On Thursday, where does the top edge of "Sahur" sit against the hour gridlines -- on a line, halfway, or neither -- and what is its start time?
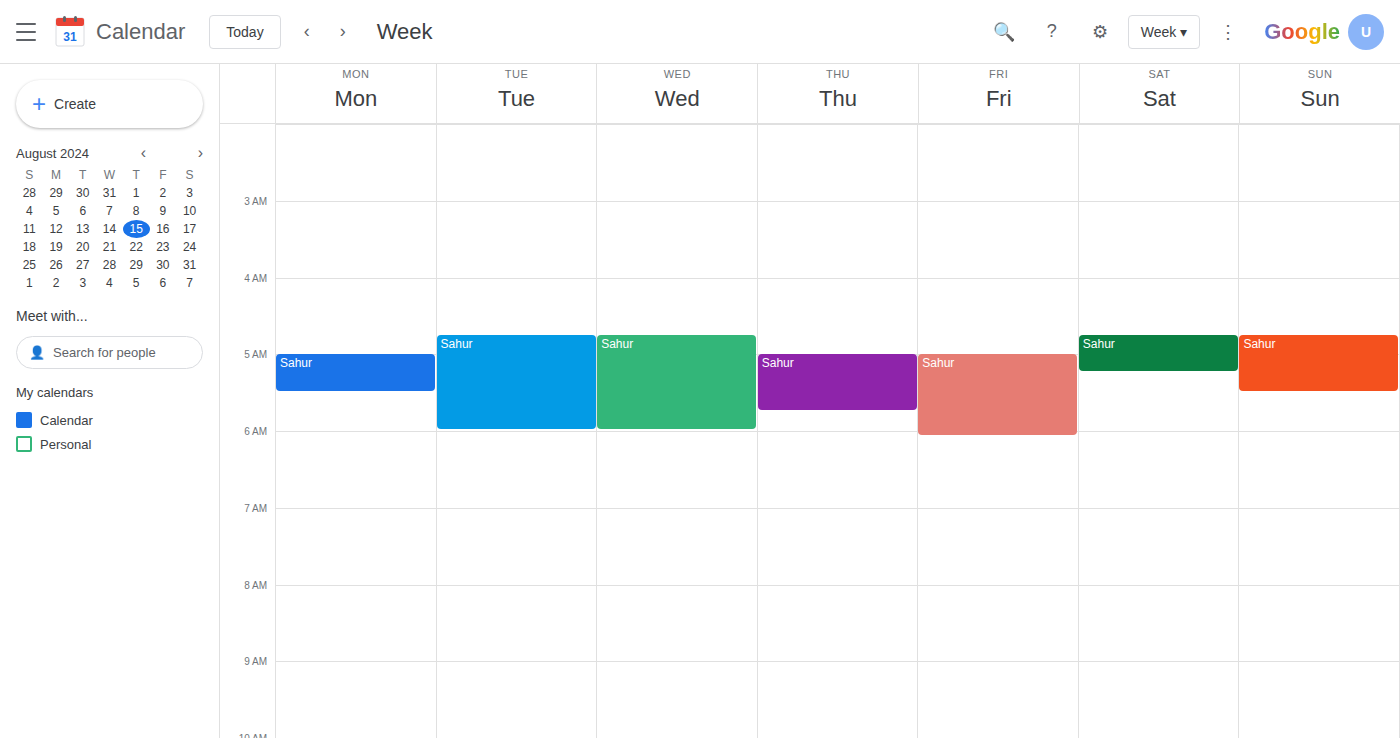
5:00 AM -- exactly on the 5 AM line.